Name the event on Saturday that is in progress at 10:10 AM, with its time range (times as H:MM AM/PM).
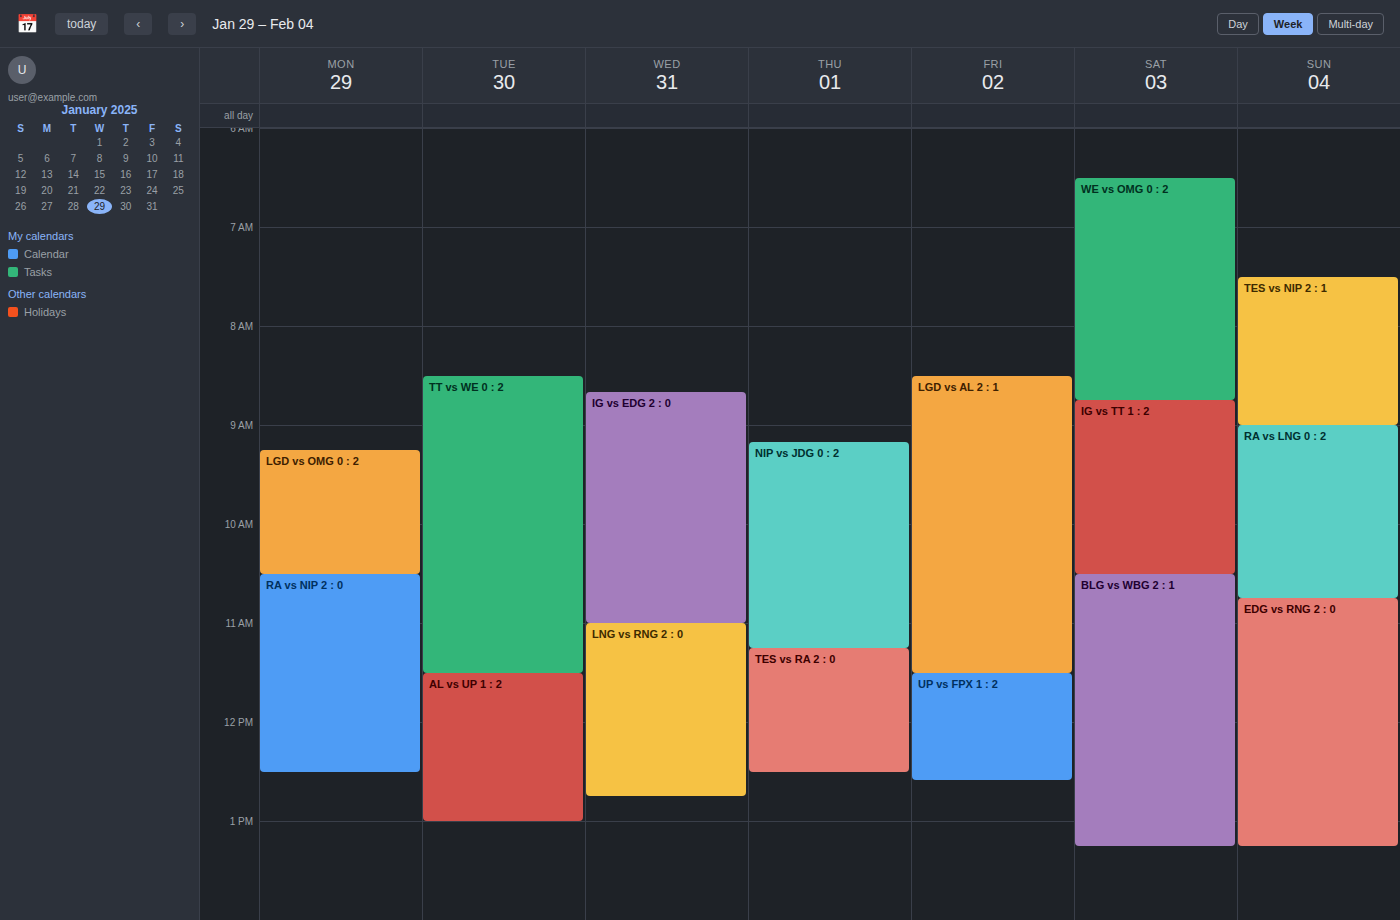
"IG vs TT 1 : 2", 8:45 AM to 10:30 AM